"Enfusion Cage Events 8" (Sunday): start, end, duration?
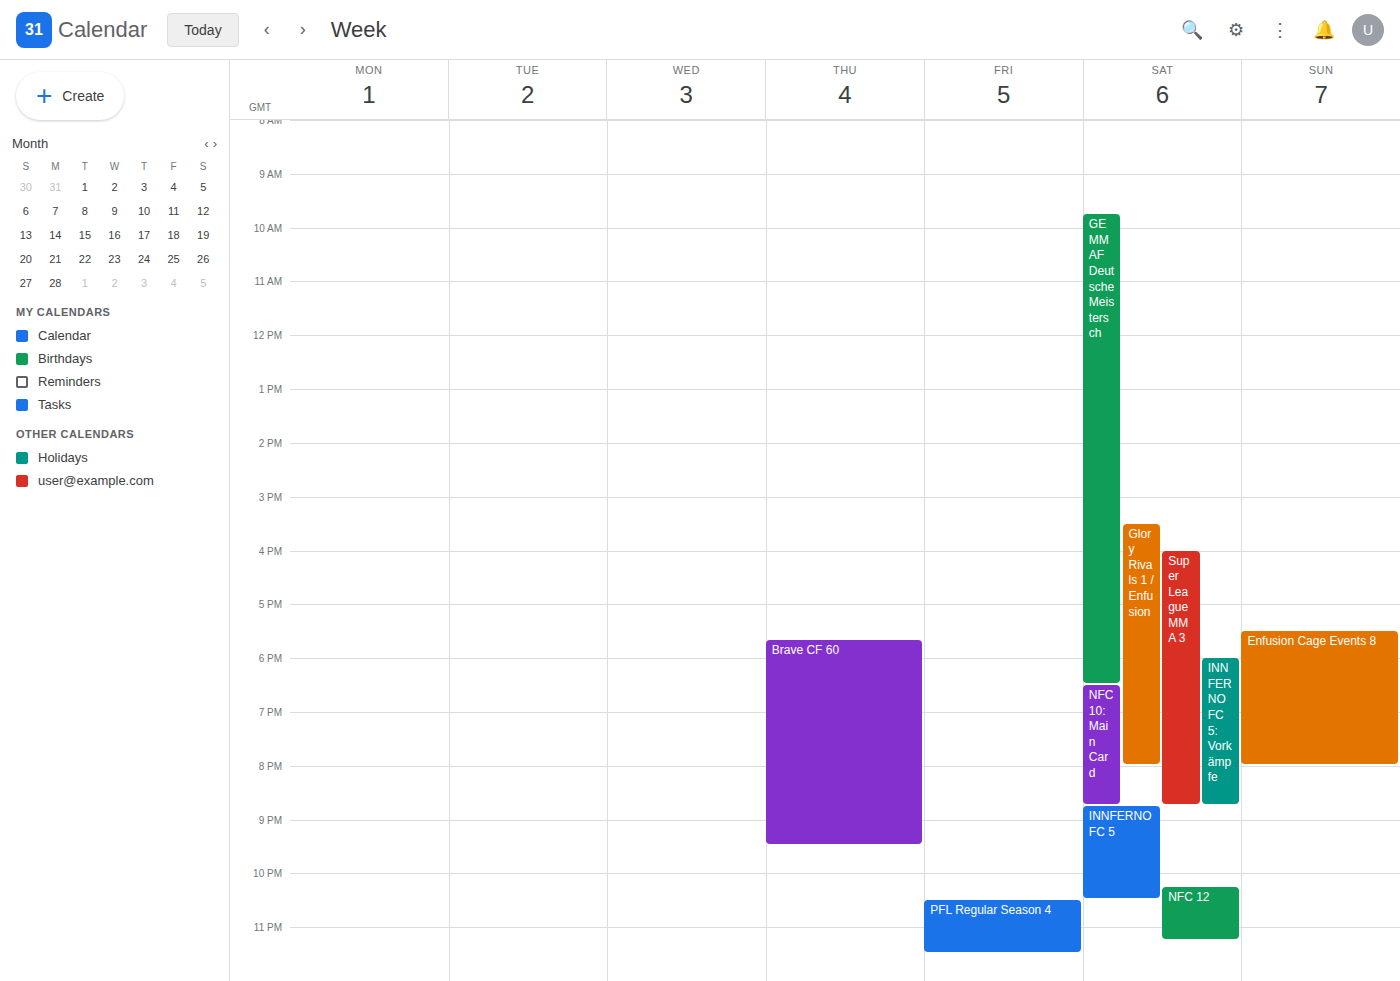
5:30 PM to 8:00 PM, 2 hours 30 minutes